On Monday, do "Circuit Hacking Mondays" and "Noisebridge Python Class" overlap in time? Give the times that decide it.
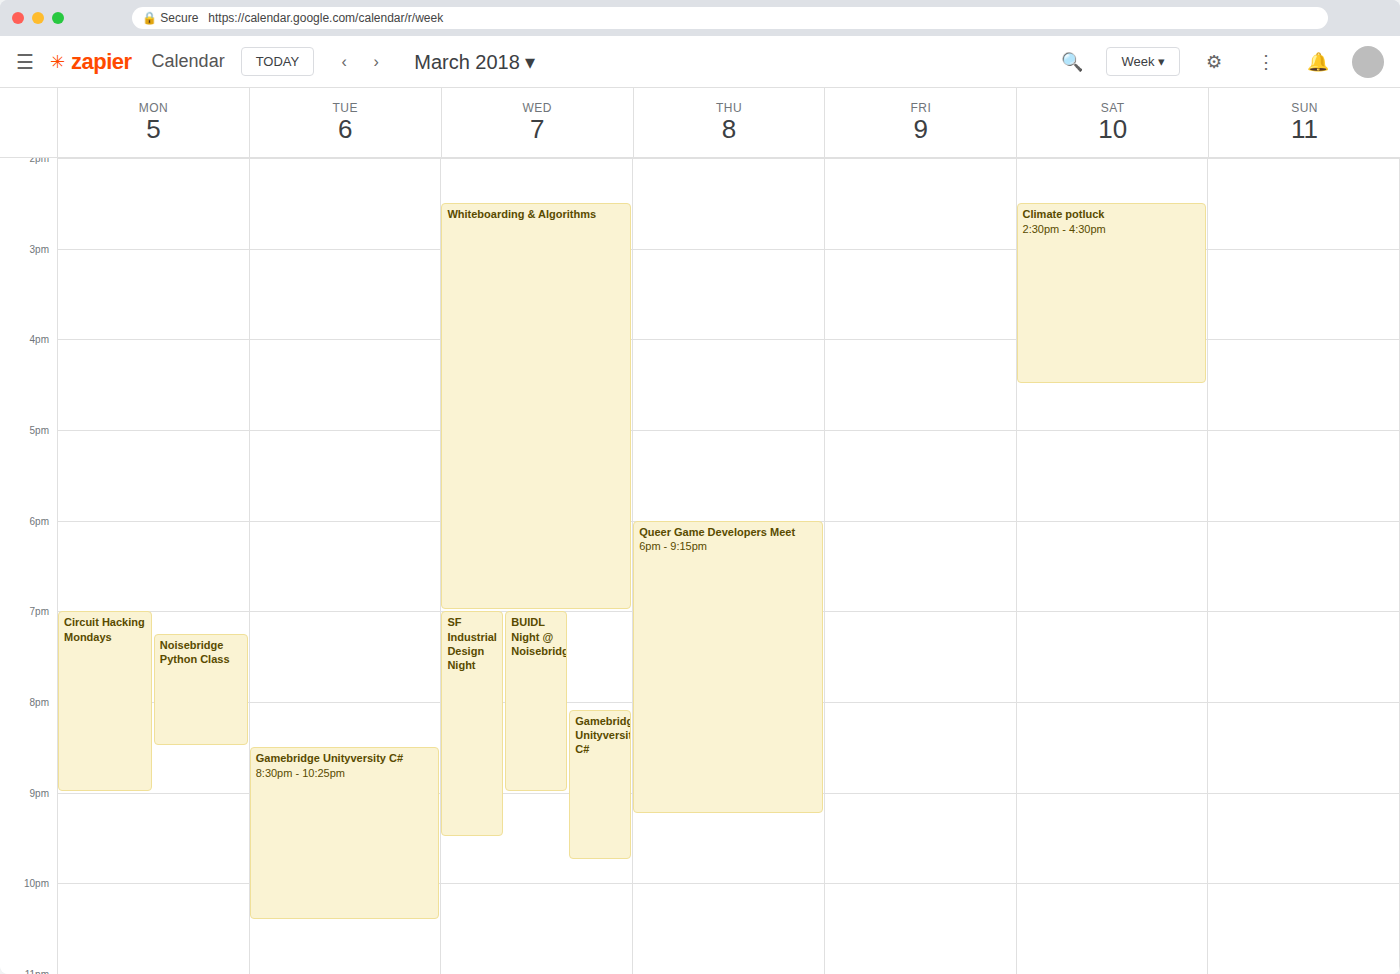
"Noisebridge Python Class" runs 7:15 PM to 8:30 PM, inside "Circuit Hacking Mondays" -- they overlap.